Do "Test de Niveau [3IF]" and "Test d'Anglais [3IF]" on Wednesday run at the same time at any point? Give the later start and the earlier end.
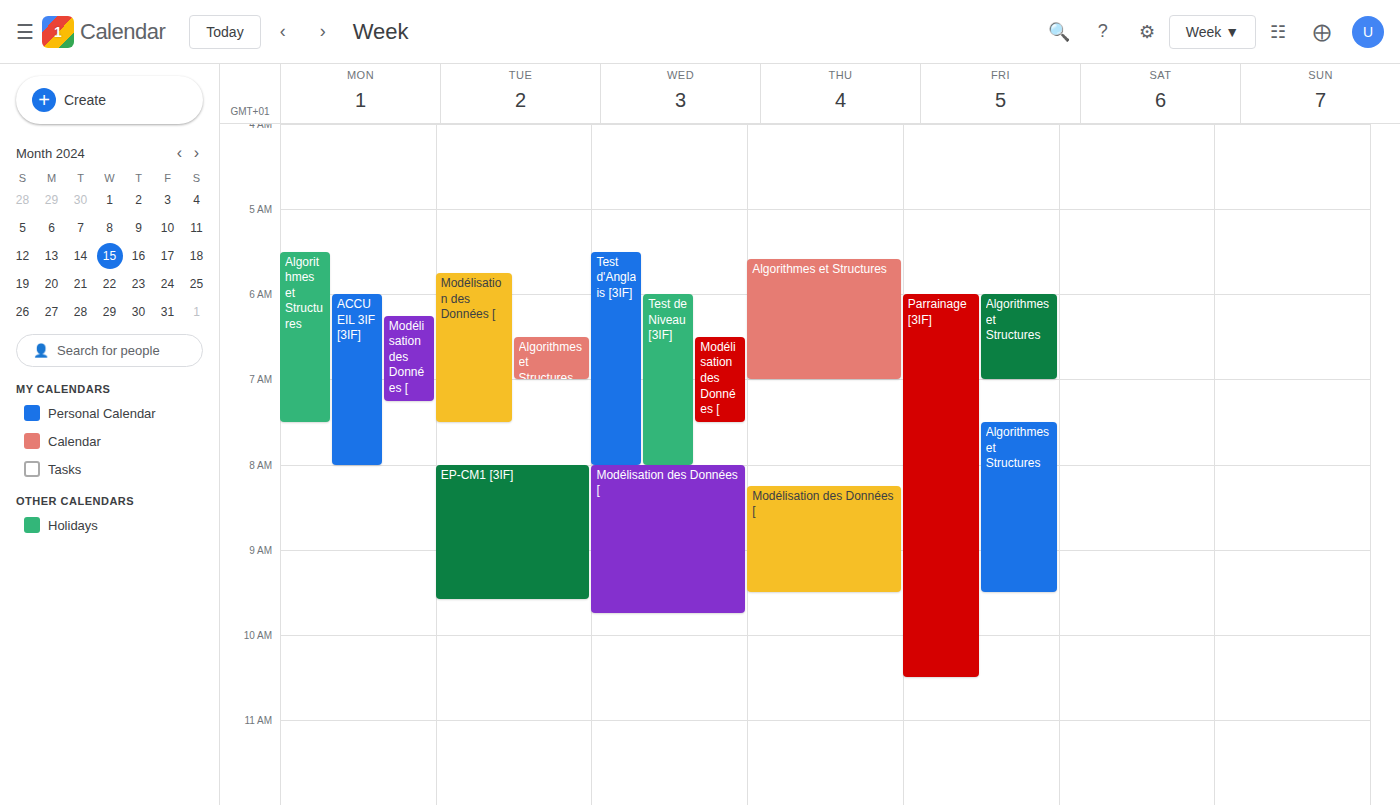
"Test de Niveau [3IF]" starts at 06:00, before "Test d'Anglais [3IF]" ends at 08:00 -- they overlap.